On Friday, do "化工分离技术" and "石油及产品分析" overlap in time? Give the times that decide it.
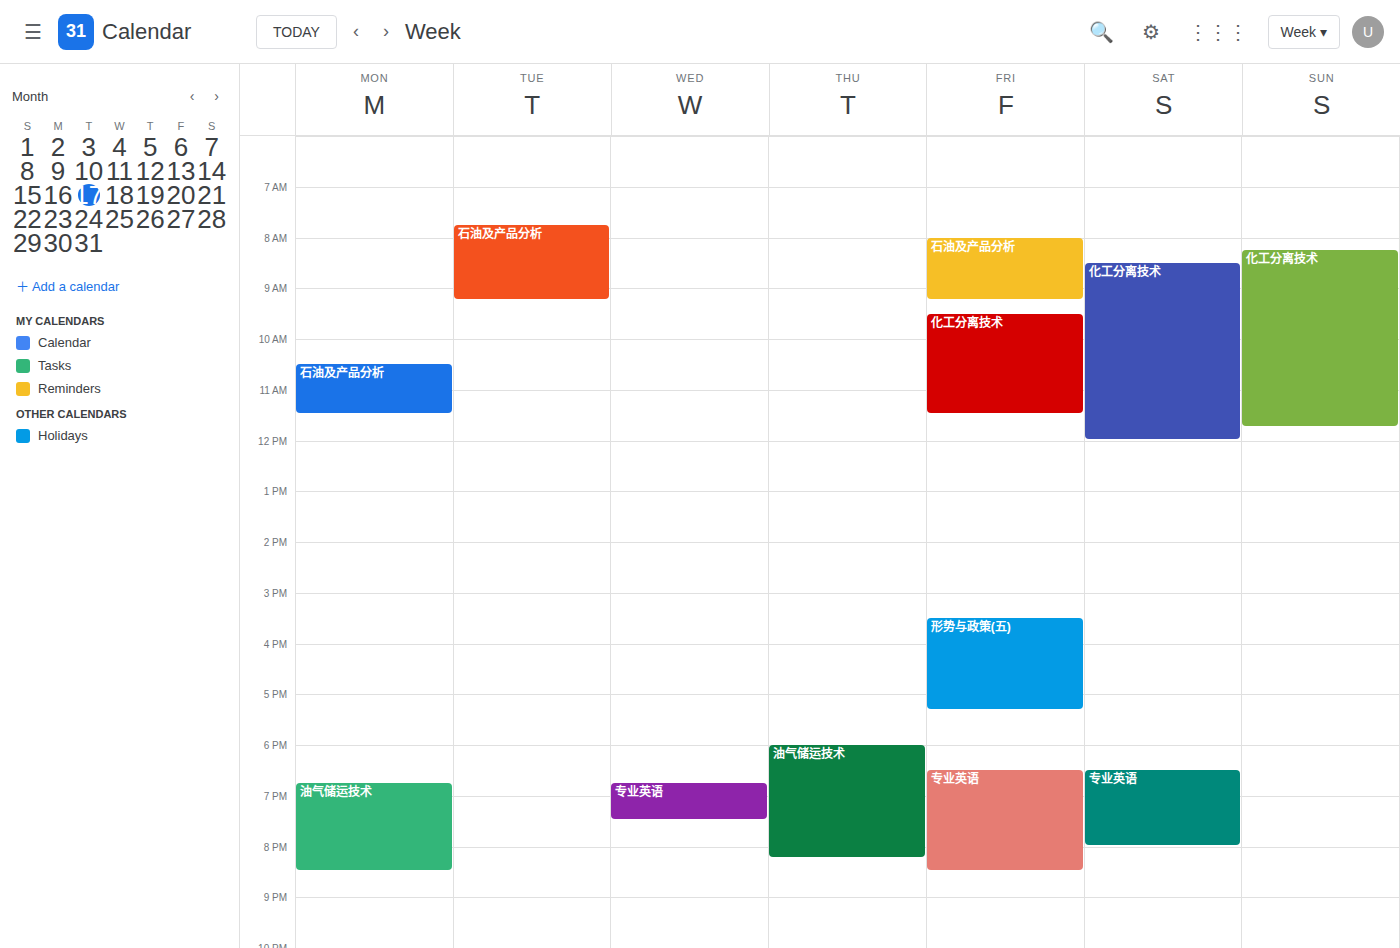
"石油及产品分析" ends at 9:15 AM and "化工分离技术" starts at 9:30 AM -- no overlap.